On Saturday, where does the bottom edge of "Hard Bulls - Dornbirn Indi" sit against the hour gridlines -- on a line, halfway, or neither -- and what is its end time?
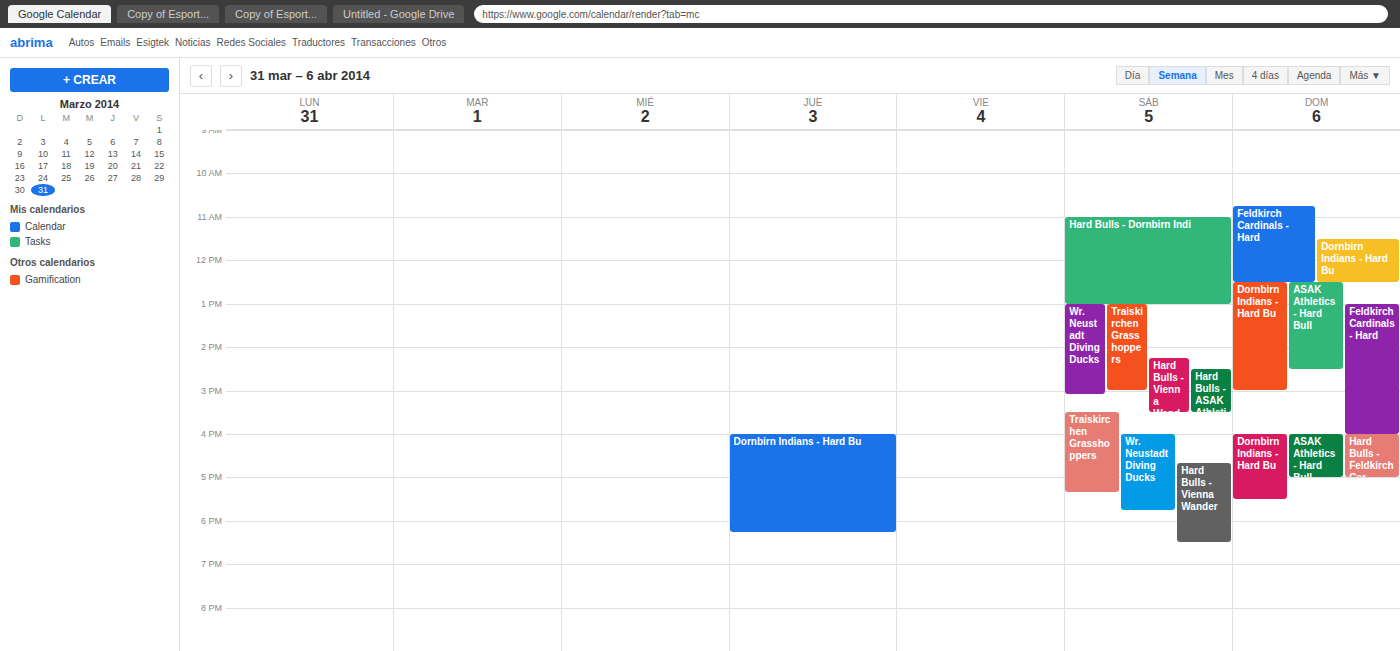
1:00 PM -- exactly on the 1 PM line.